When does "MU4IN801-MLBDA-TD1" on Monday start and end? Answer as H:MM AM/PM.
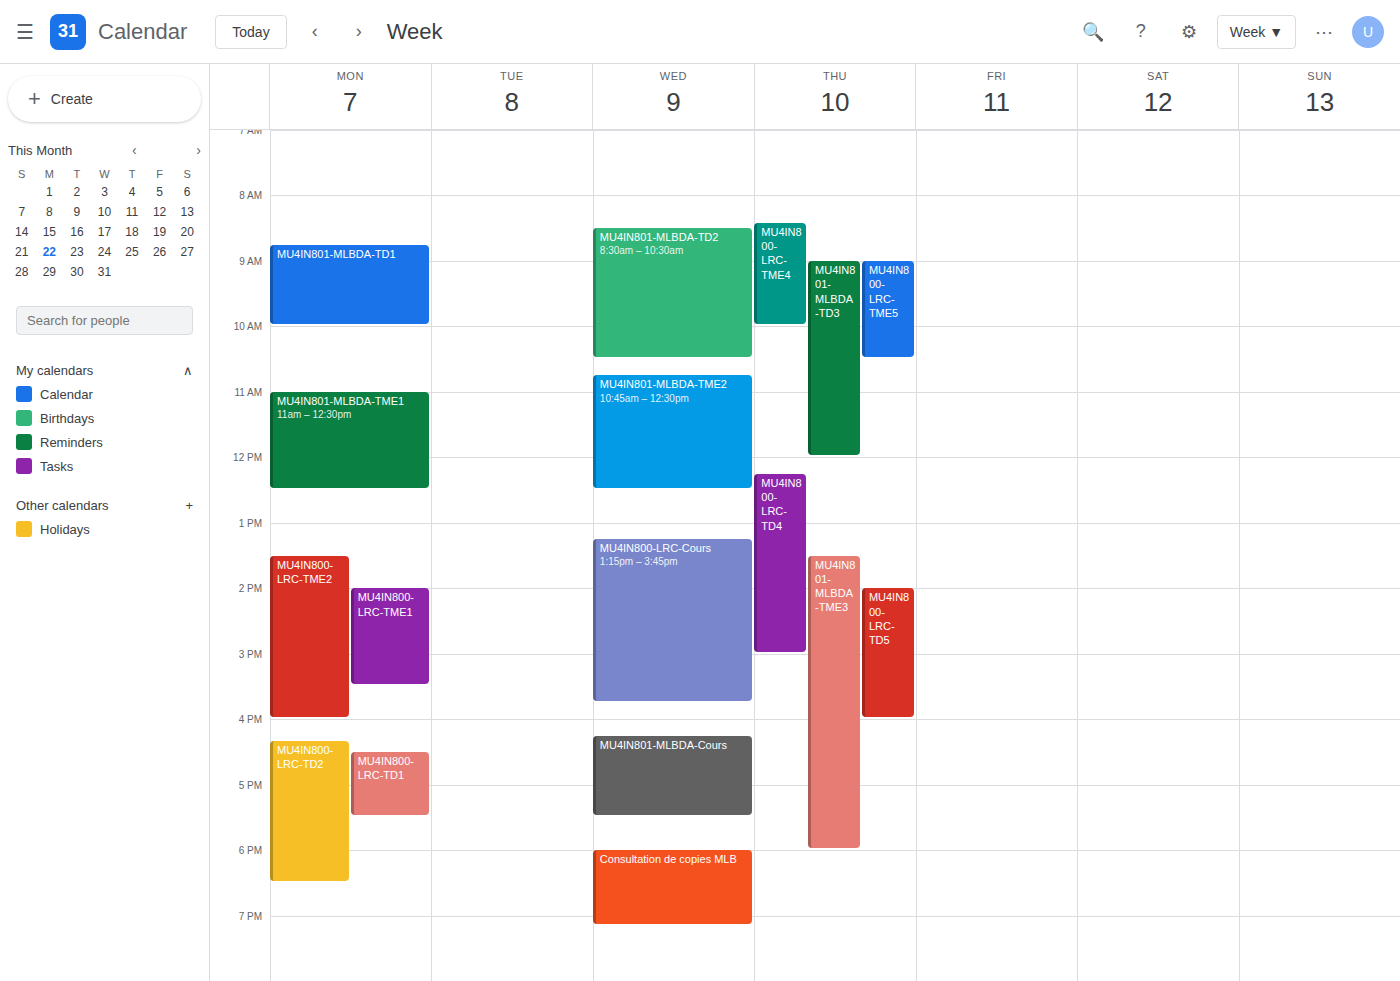
8:45 AM to 10:00 AM